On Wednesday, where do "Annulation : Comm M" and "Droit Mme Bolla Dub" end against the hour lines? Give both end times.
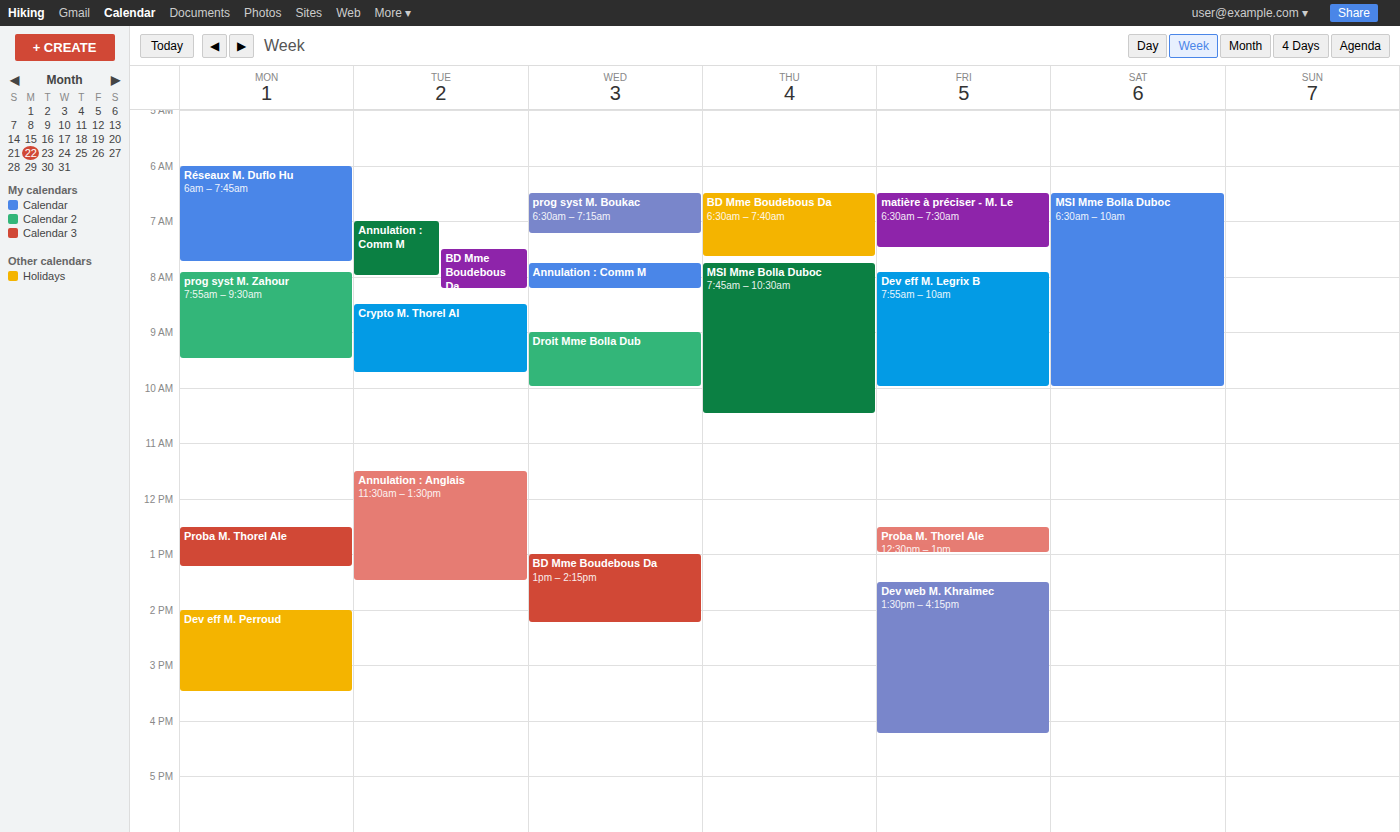
"Annulation : Comm M": 8:15 AM, neither: a quarter of the way from the 8 AM line to the 9 AM line. "Droit Mme Bolla Dub": 10:00 AM, exactly on the 10 AM line.